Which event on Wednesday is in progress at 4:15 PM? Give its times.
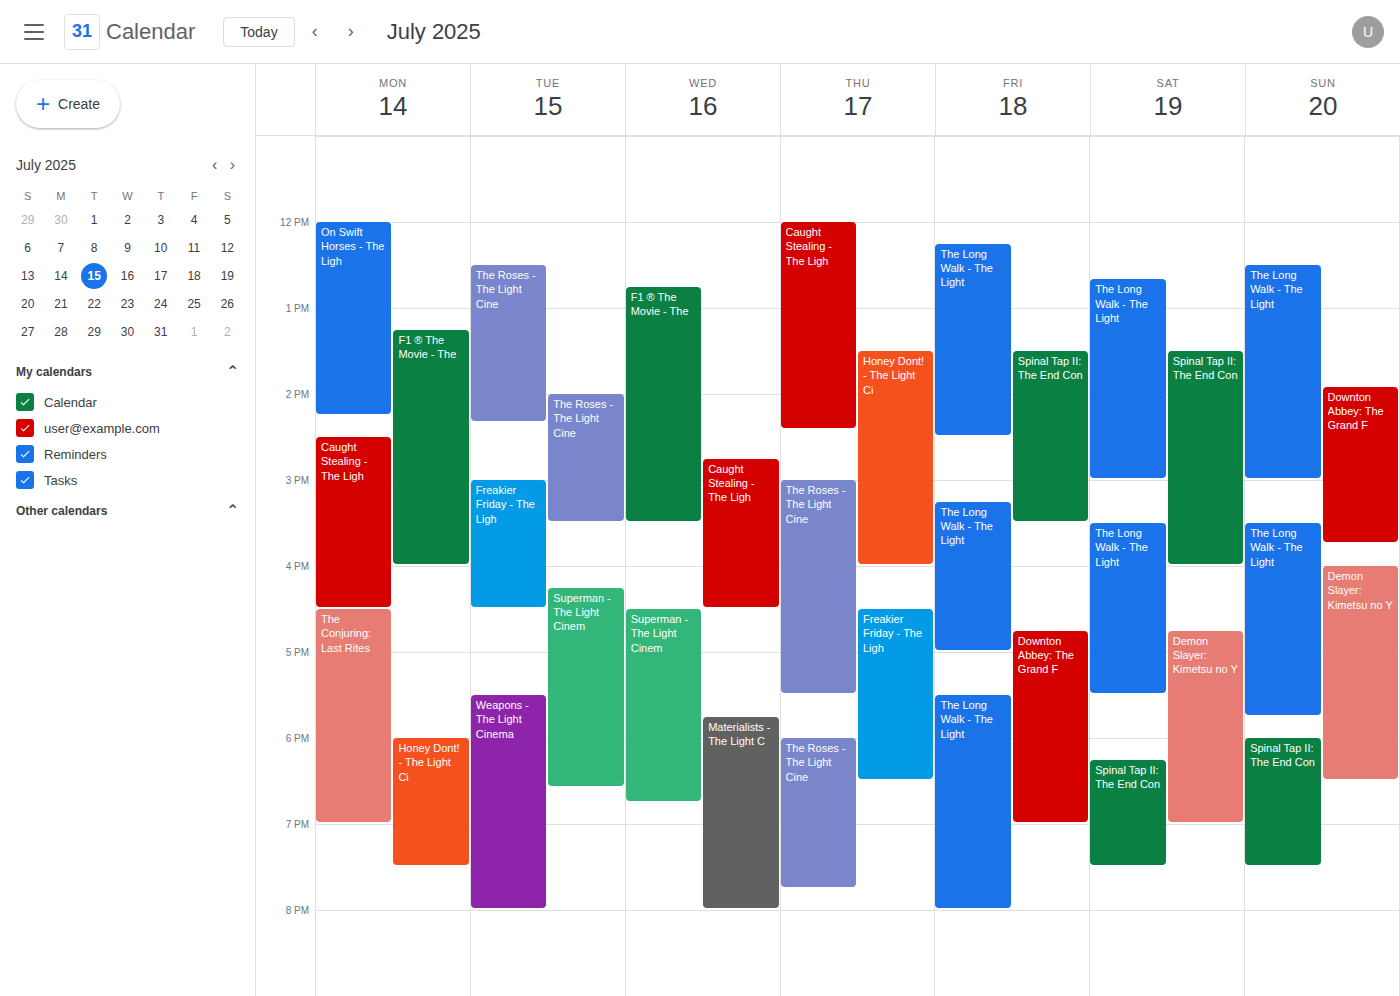
"Caught Stealing - The Ligh", 2:45 PM to 4:30 PM